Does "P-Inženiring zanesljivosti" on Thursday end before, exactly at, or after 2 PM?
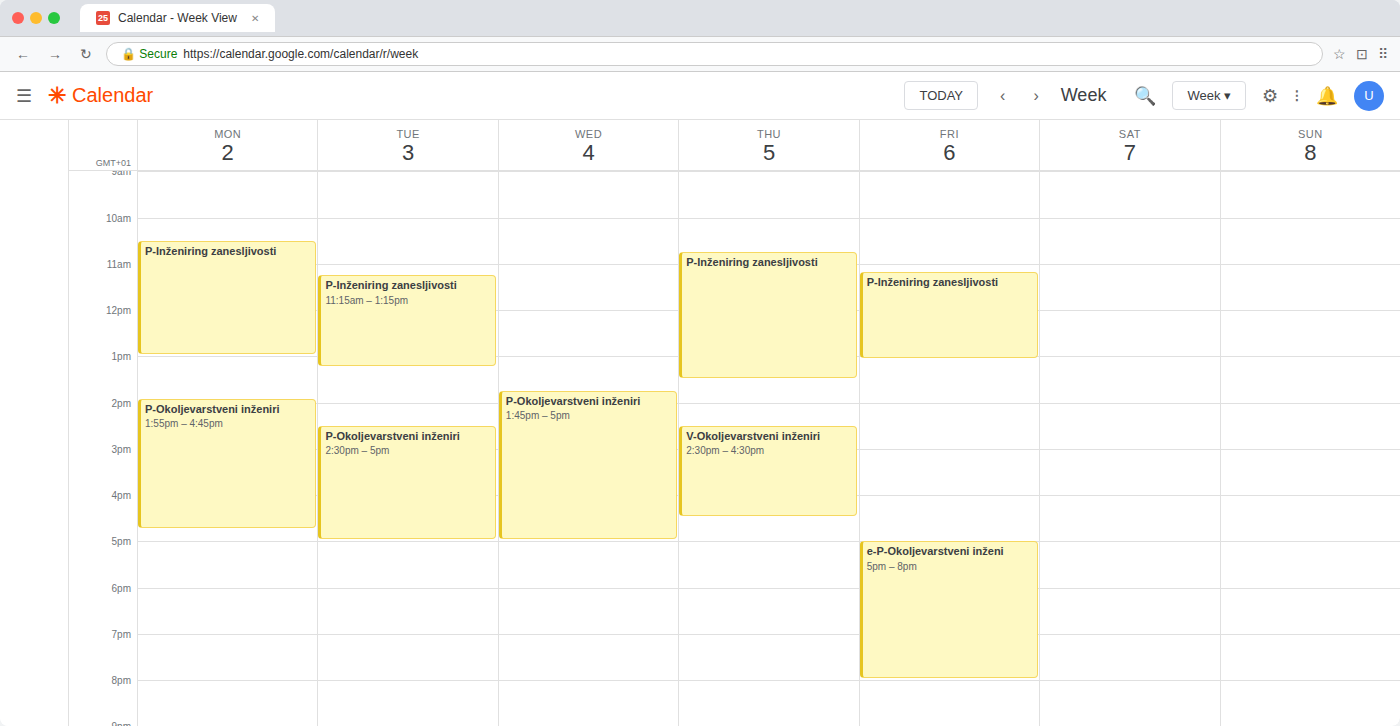
1:30 PM -- before 2 PM, 30 minutes above the 2 PM line.